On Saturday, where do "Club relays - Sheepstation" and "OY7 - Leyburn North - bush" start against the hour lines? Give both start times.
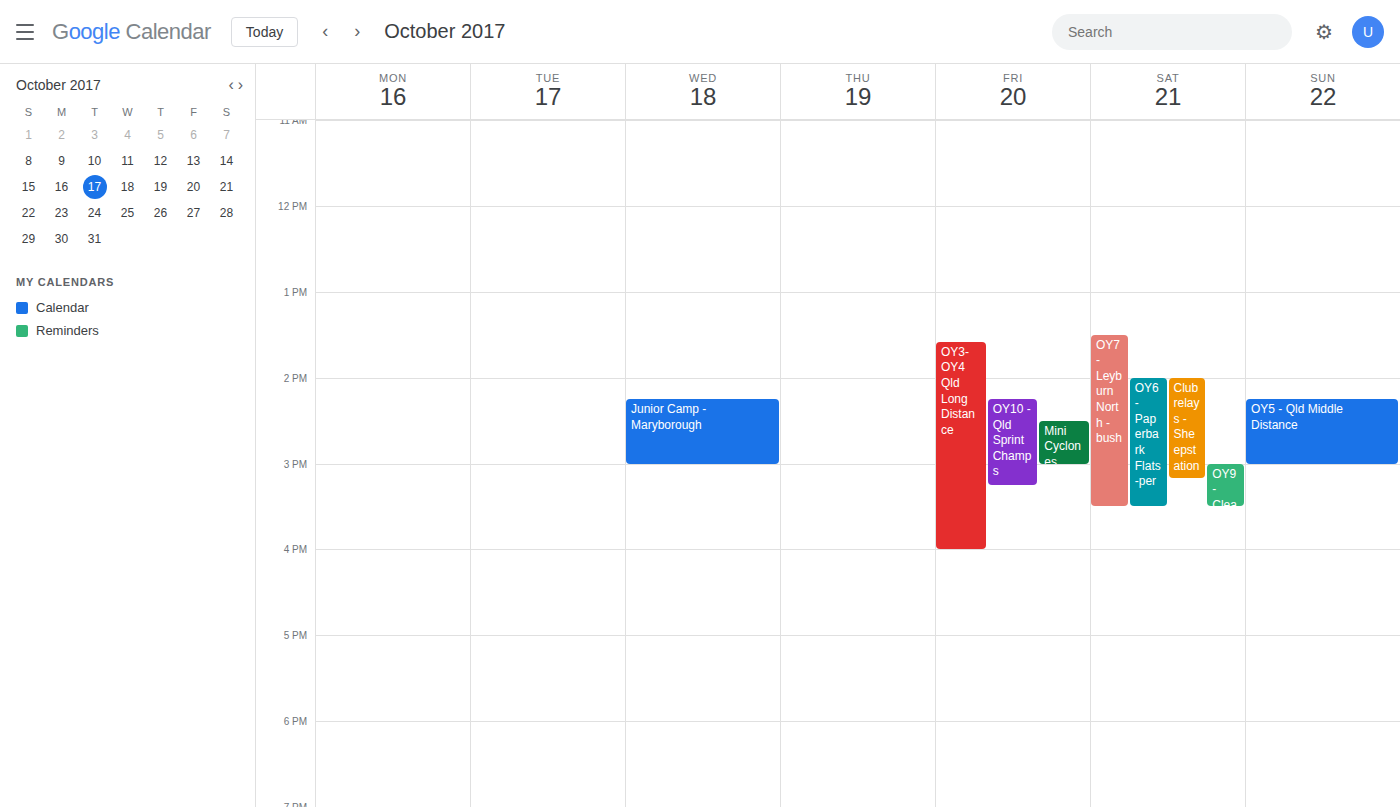
"Club relays - Sheepstation": 2:00 PM, exactly on the 2 PM line. "OY7 - Leyburn North - bush": 1:30 PM, halfway between the 1 PM and 2 PM lines.